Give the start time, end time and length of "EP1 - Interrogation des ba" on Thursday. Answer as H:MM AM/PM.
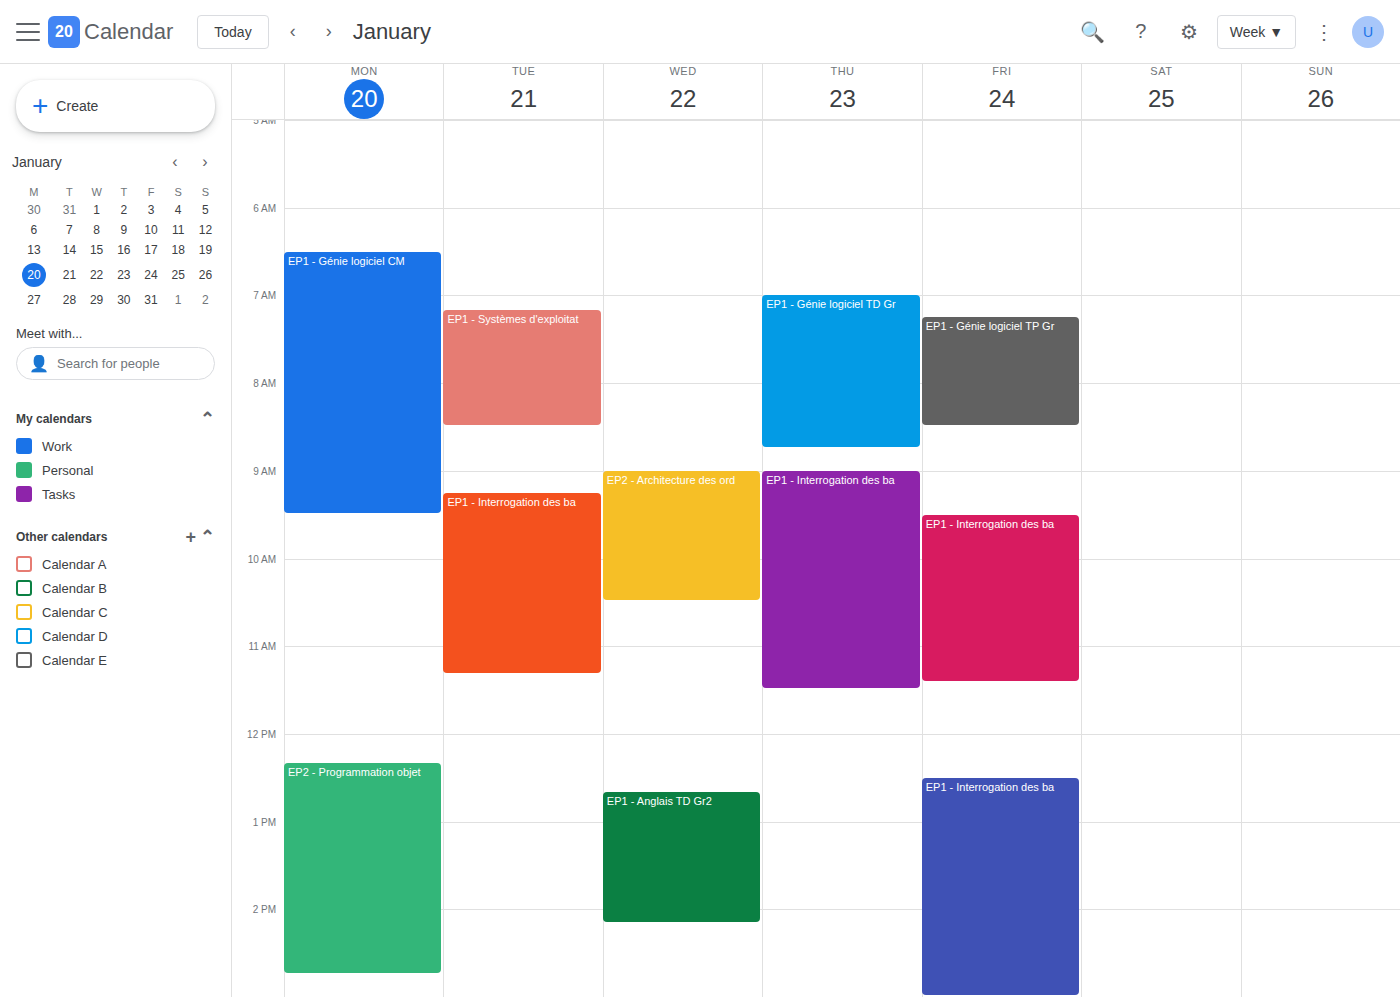
9:00 AM to 11:30 AM, 2 hours 30 minutes